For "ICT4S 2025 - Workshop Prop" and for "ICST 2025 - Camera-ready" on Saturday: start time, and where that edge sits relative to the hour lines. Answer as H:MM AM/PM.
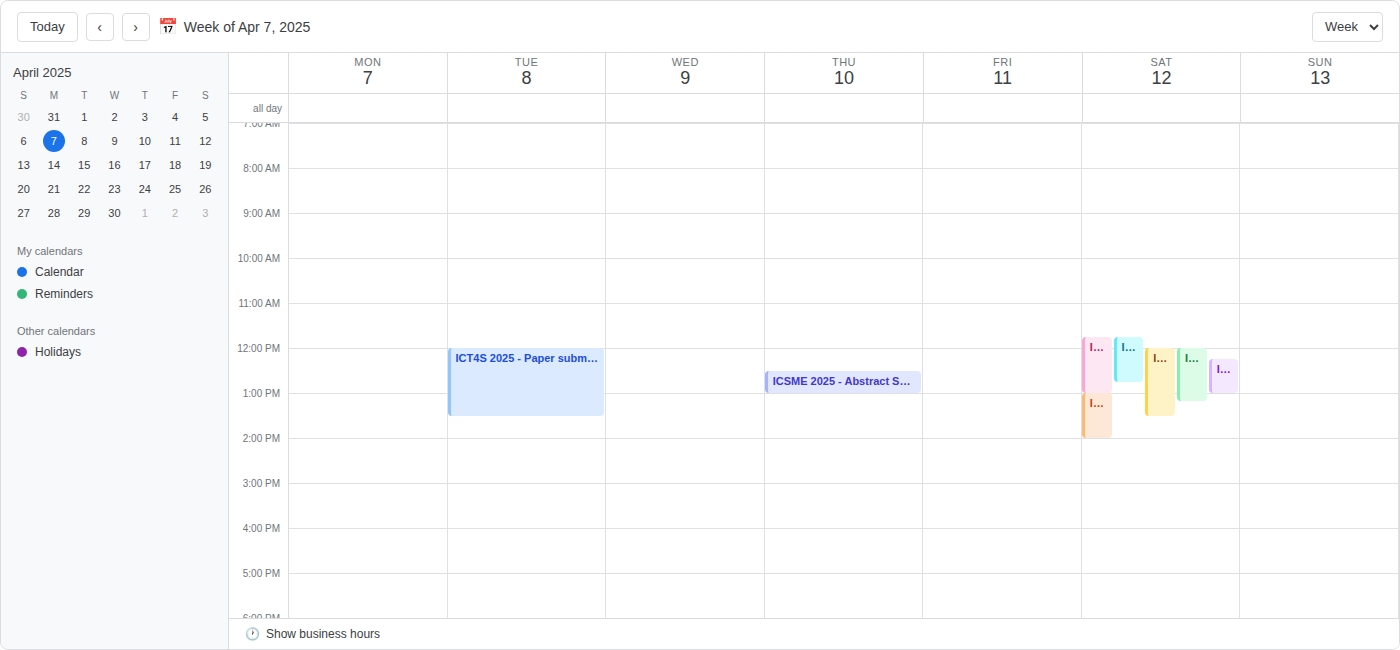
"ICT4S 2025 - Workshop Prop": 1:00 PM, exactly on the 1 PM line. "ICST 2025 - Camera-ready": 12:00 PM, exactly on the 12 PM line.